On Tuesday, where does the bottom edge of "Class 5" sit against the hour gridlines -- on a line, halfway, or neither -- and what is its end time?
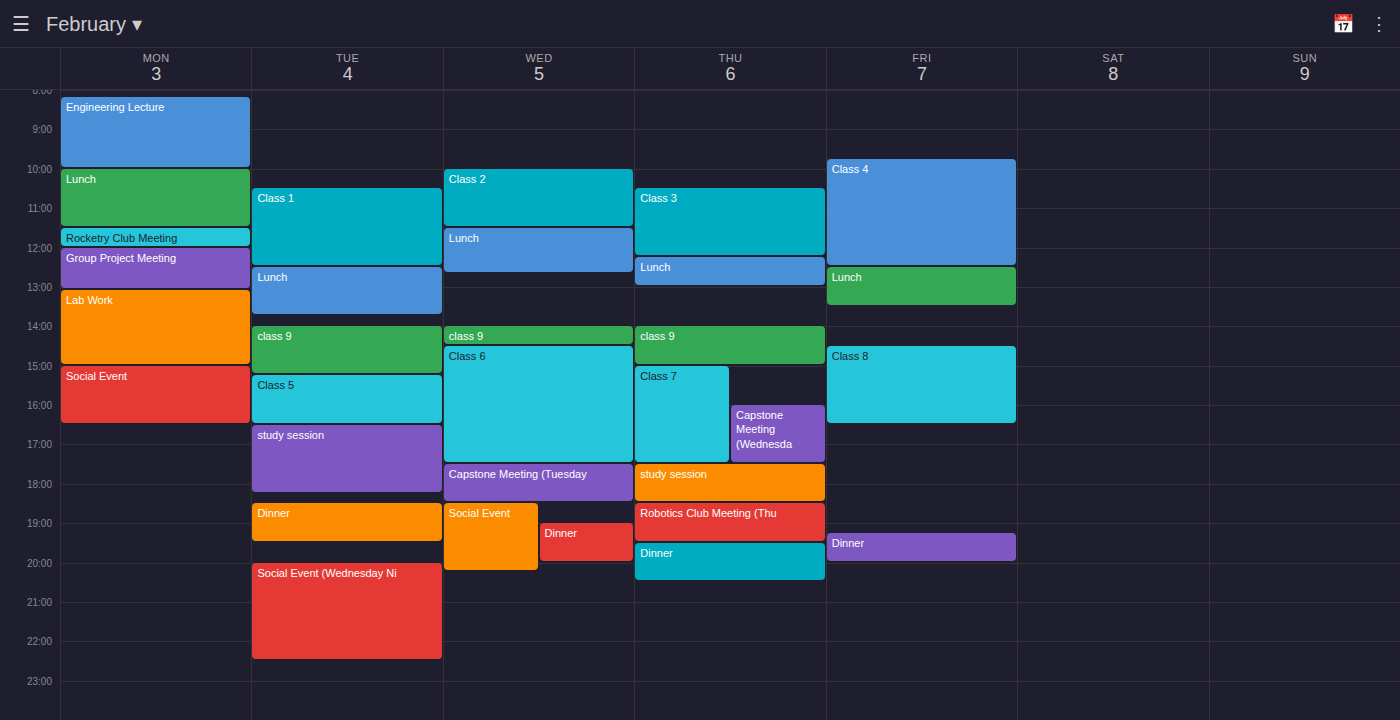
16:30 -- halfway between the 16:00 and 17:00 lines.